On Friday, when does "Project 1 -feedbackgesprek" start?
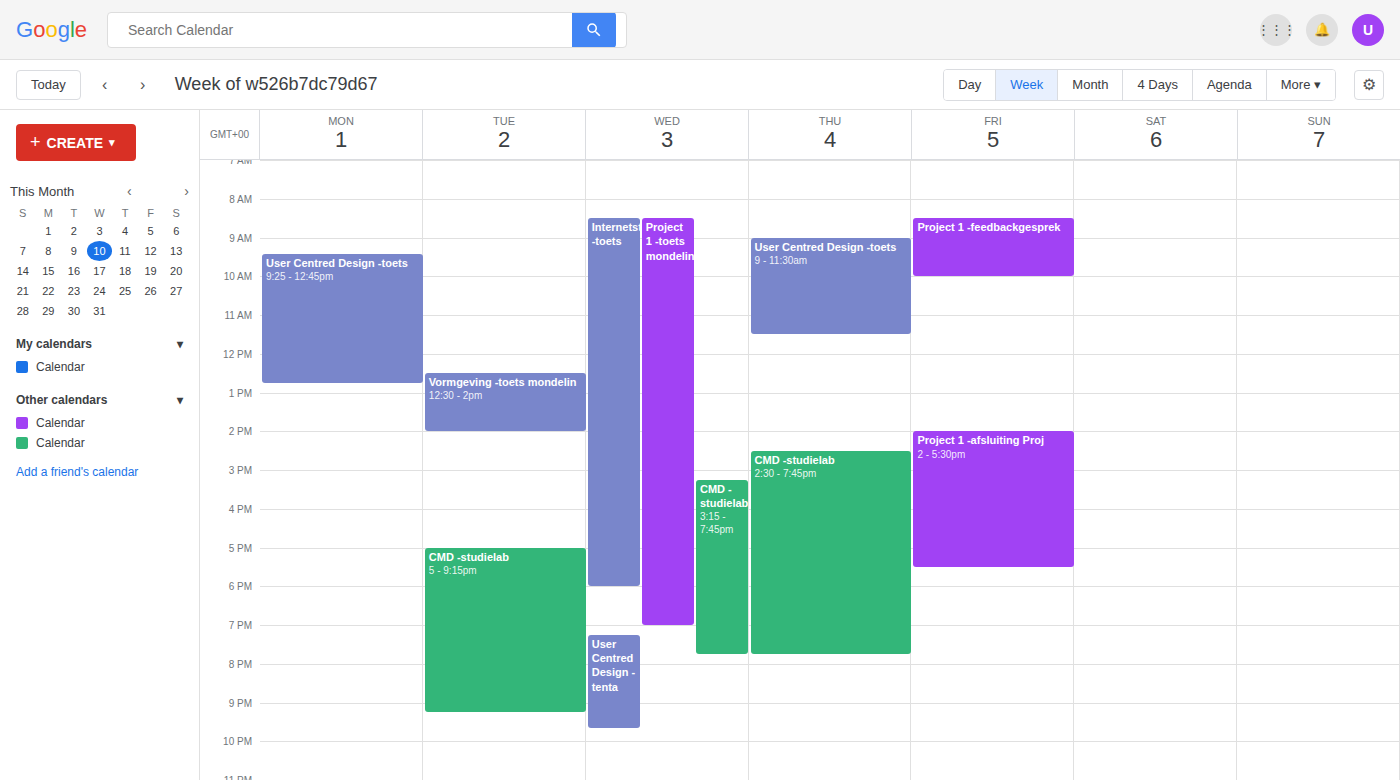
8:30 AM